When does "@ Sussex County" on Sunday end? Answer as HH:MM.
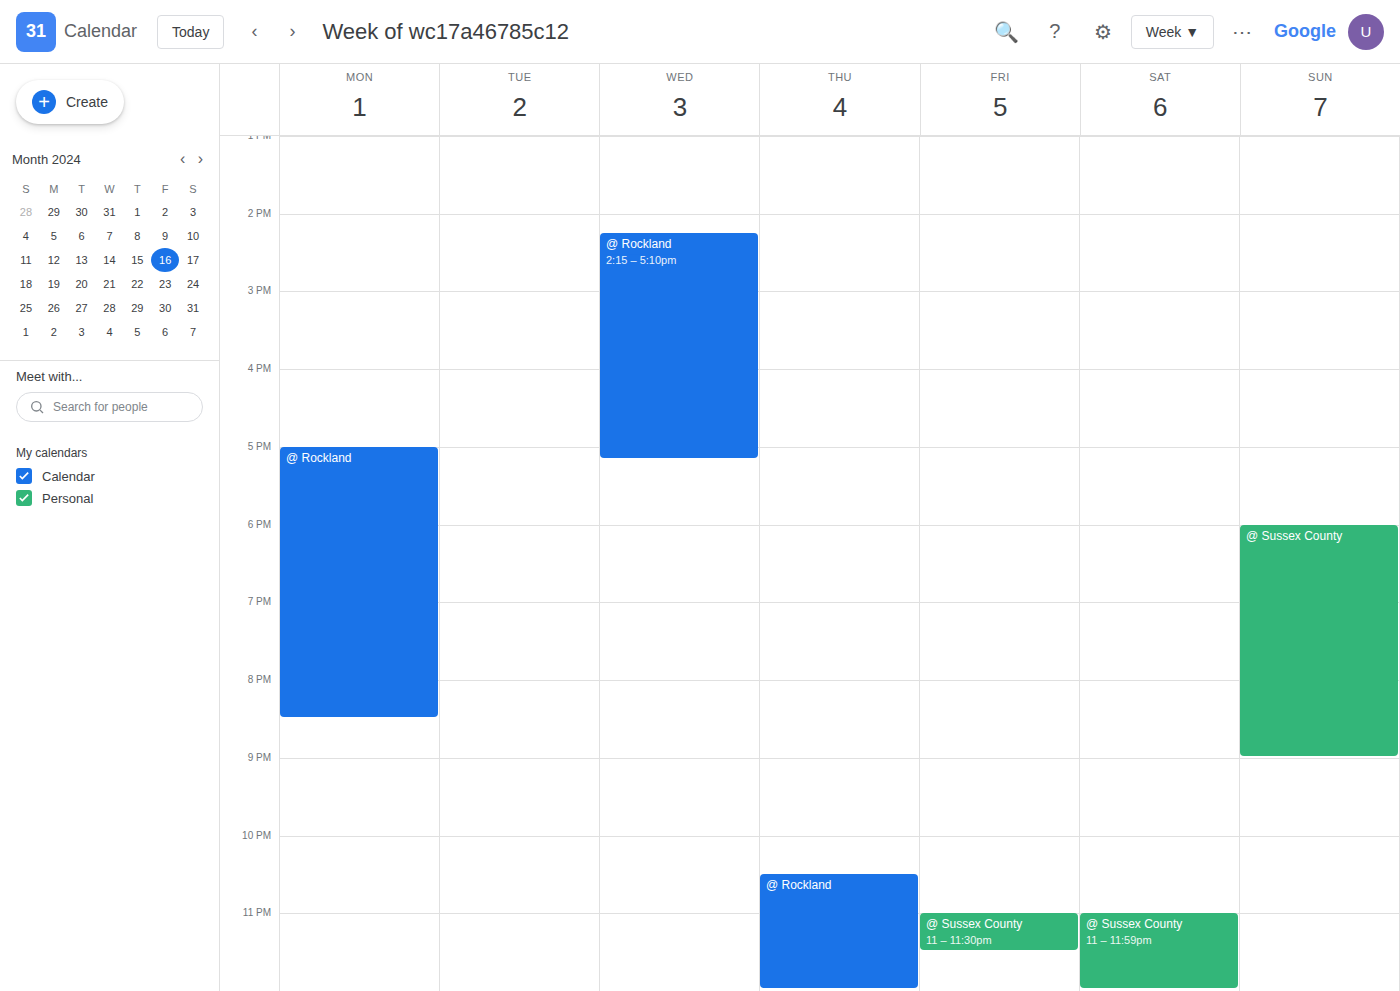
21:00